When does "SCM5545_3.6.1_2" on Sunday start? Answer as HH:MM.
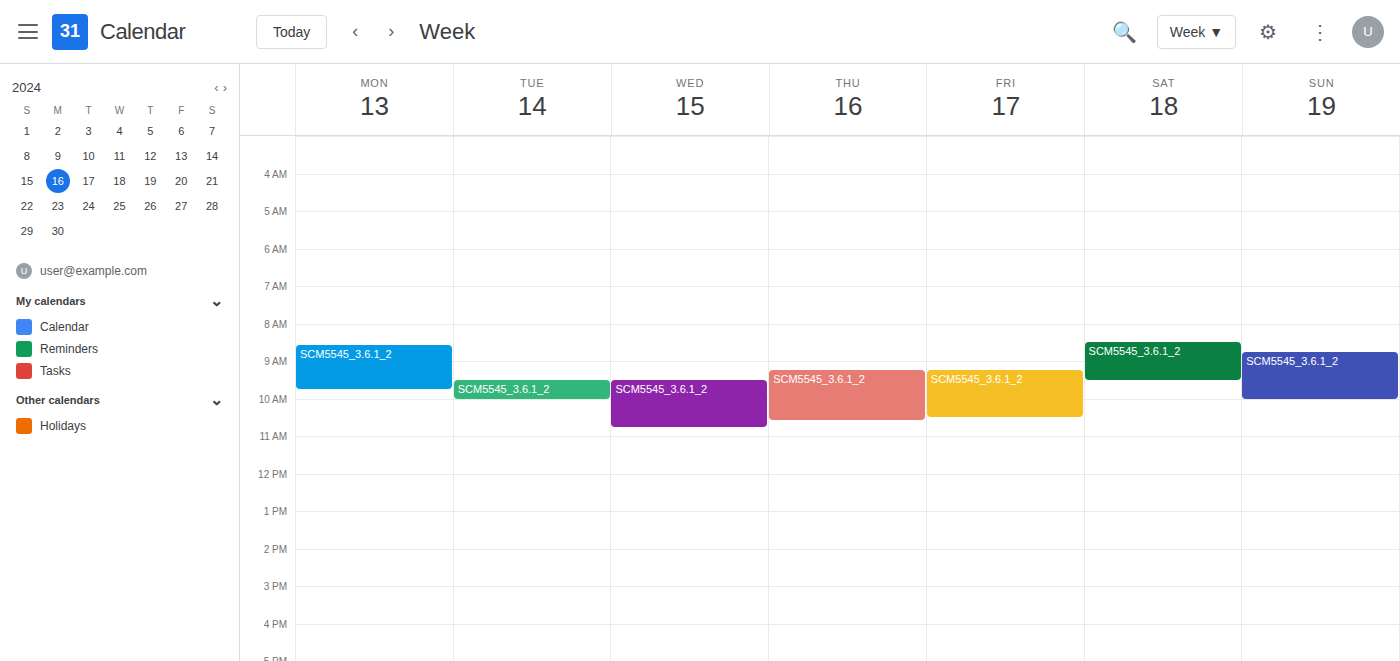
08:45